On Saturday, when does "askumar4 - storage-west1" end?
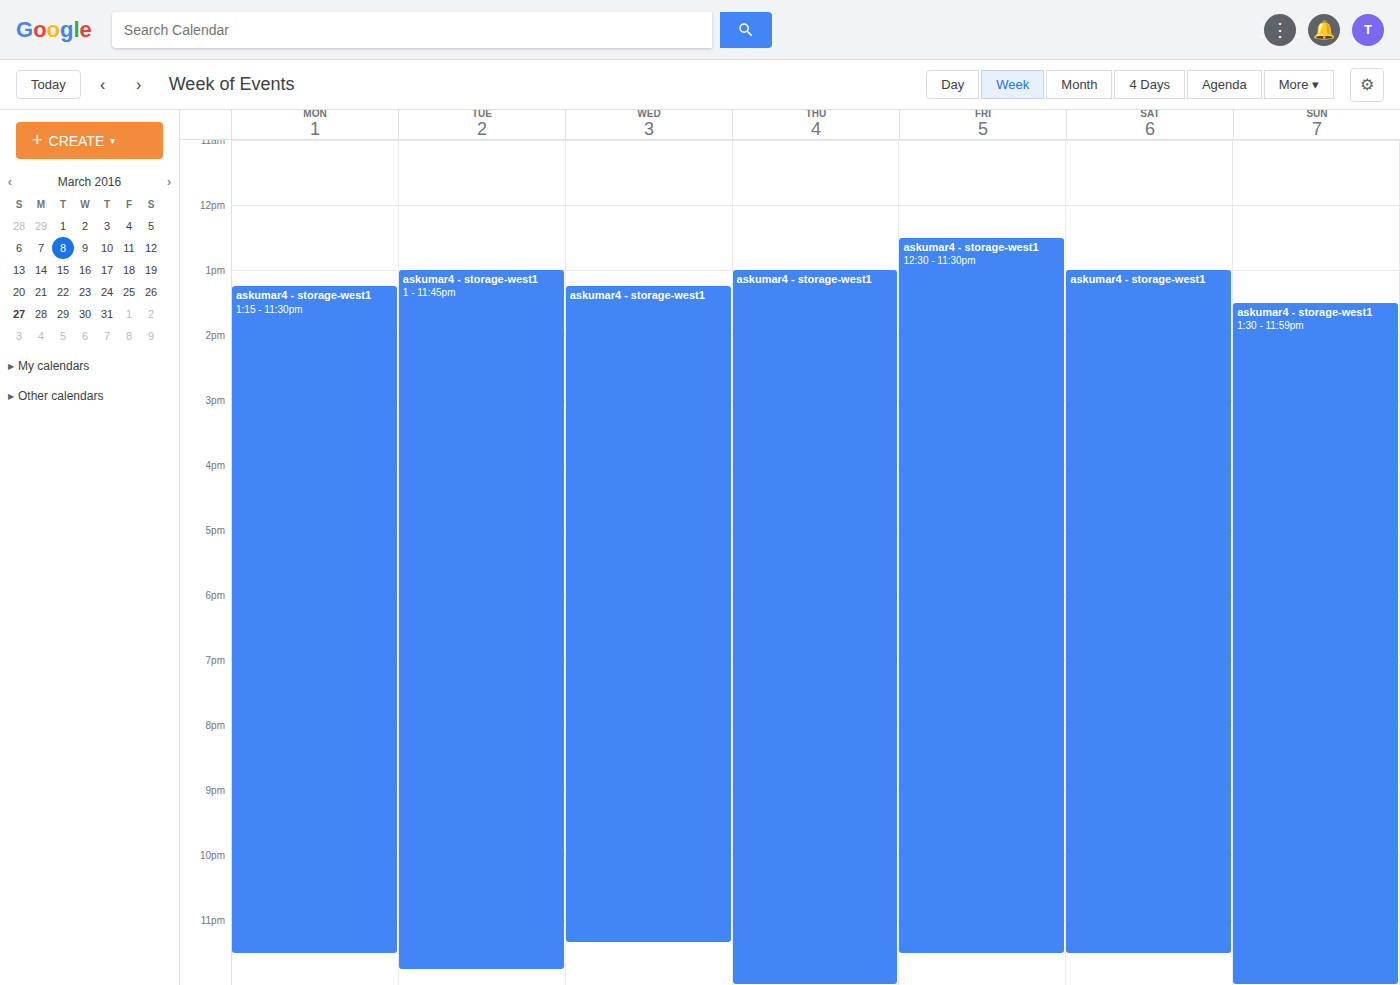
11:30 PM